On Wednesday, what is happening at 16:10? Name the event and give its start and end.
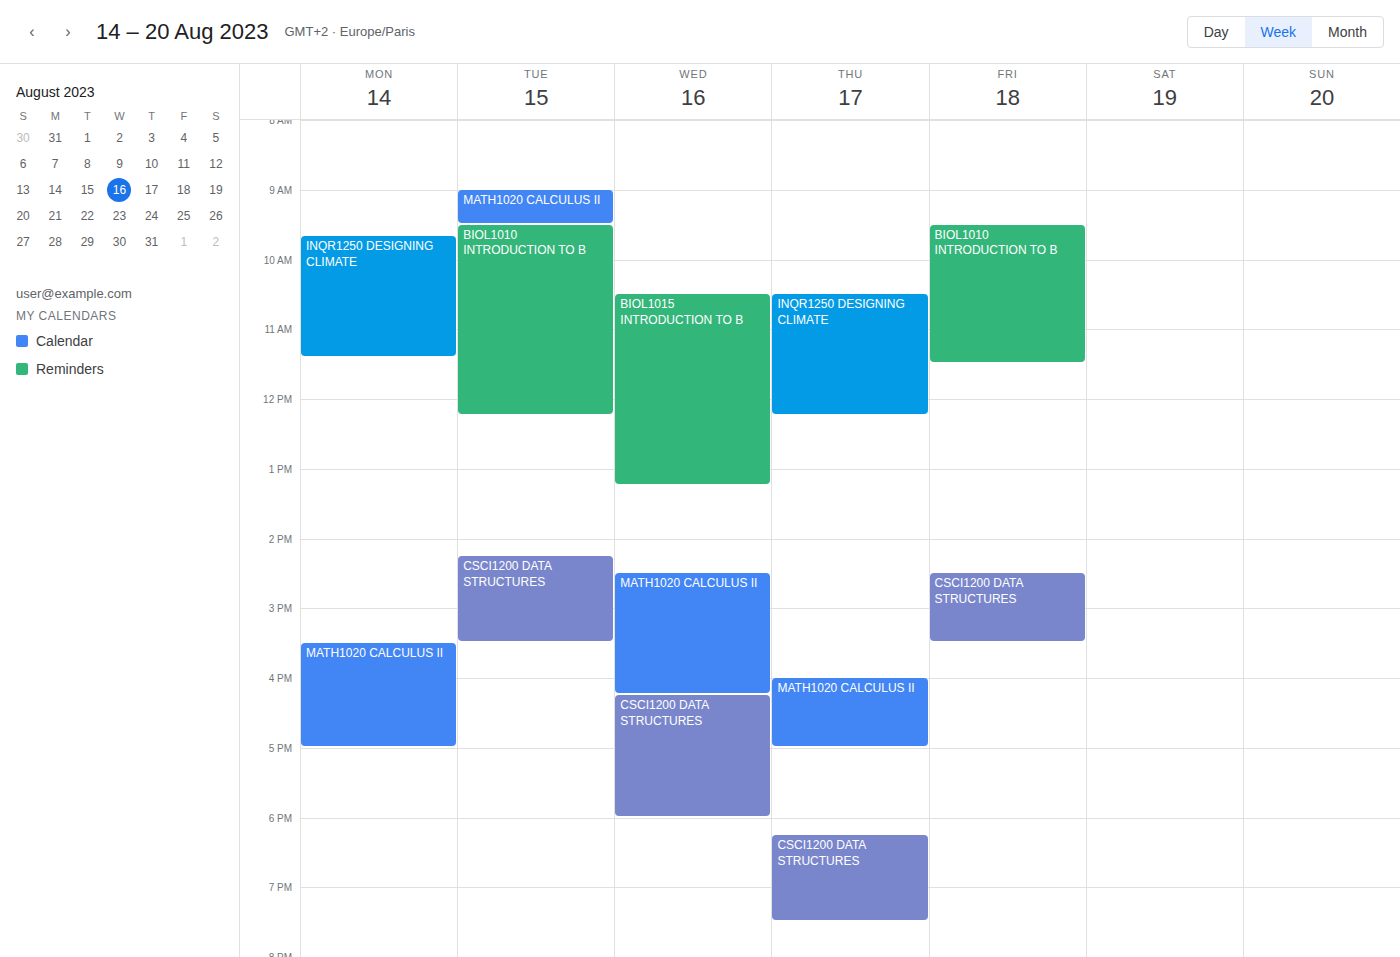
"MATH1020 CALCULUS II", 14:30 to 16:15